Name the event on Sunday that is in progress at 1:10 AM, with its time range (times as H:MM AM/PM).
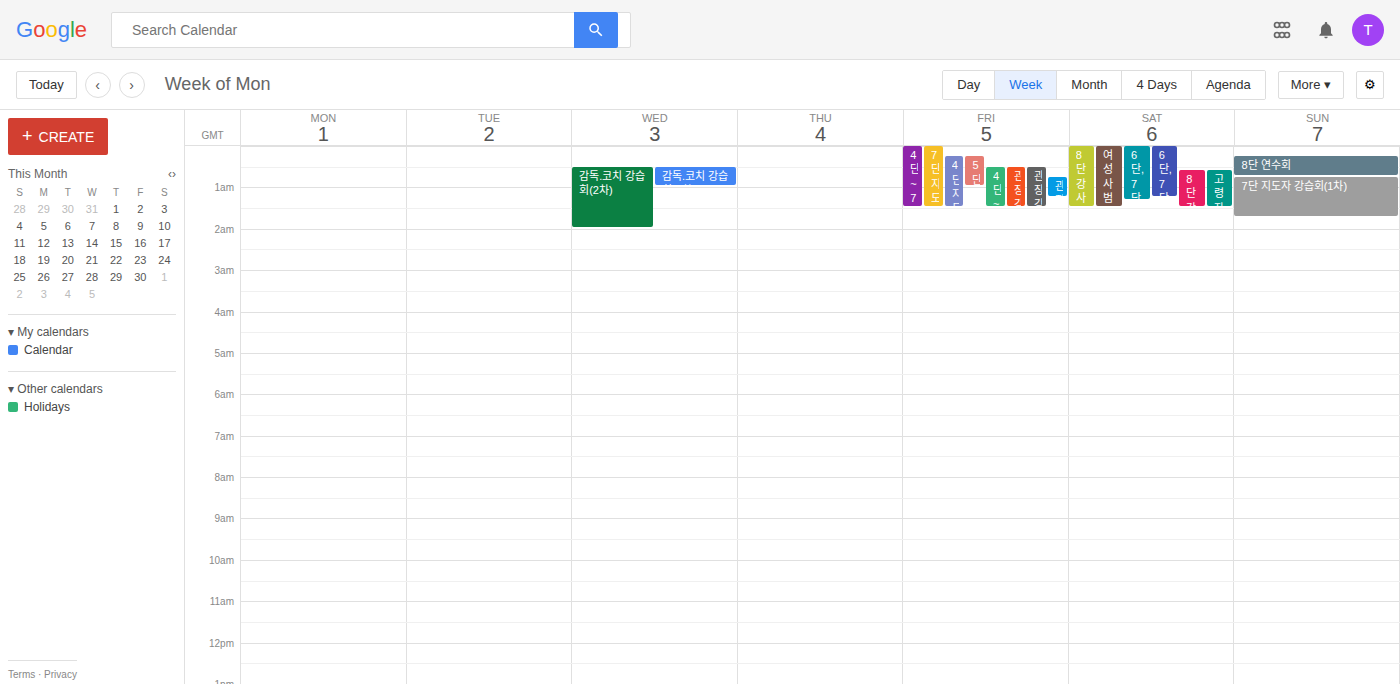
"7단 지도자 강습회(1차)", 12:45 AM to 1:45 AM